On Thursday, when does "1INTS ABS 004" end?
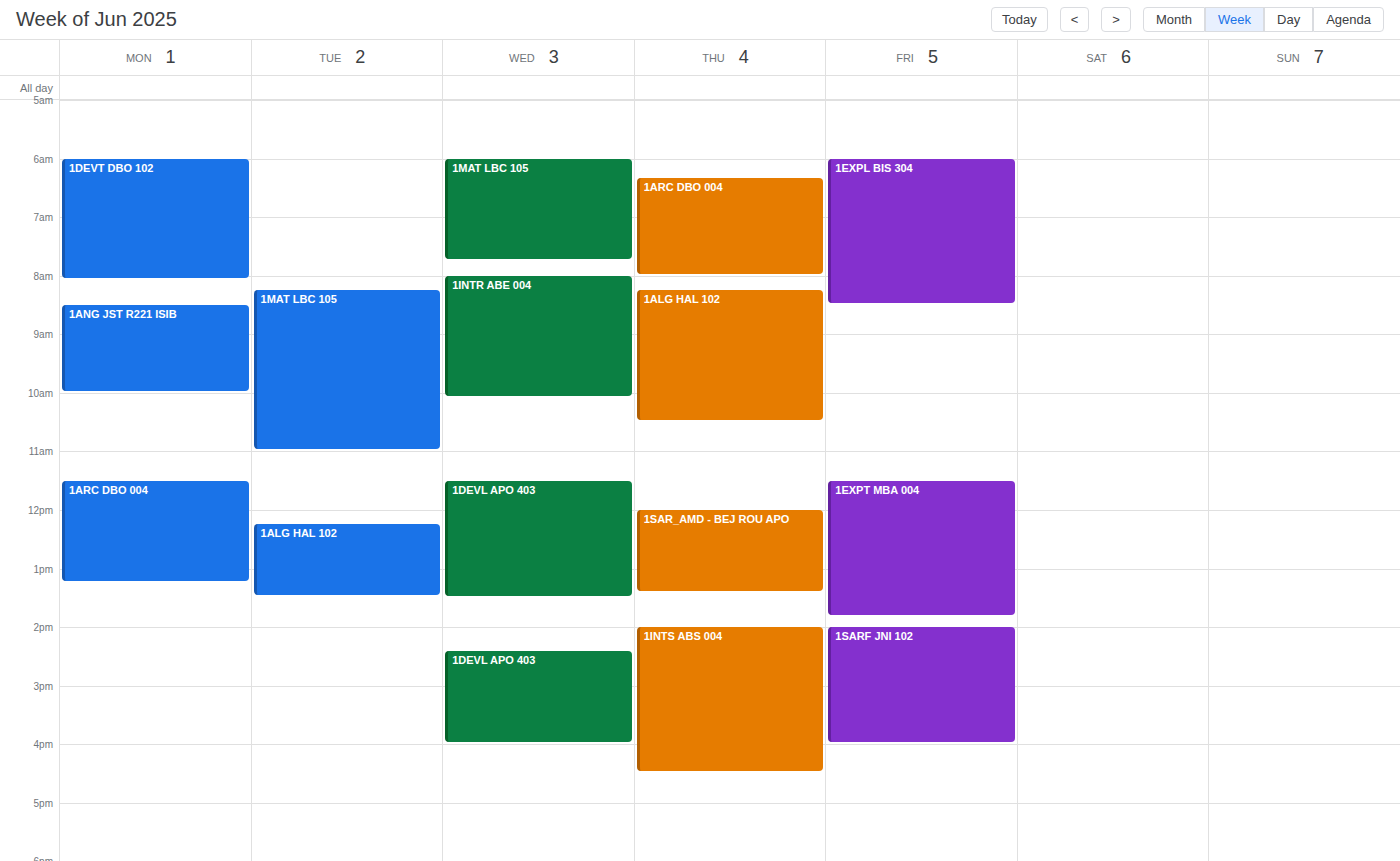
4:30 PM